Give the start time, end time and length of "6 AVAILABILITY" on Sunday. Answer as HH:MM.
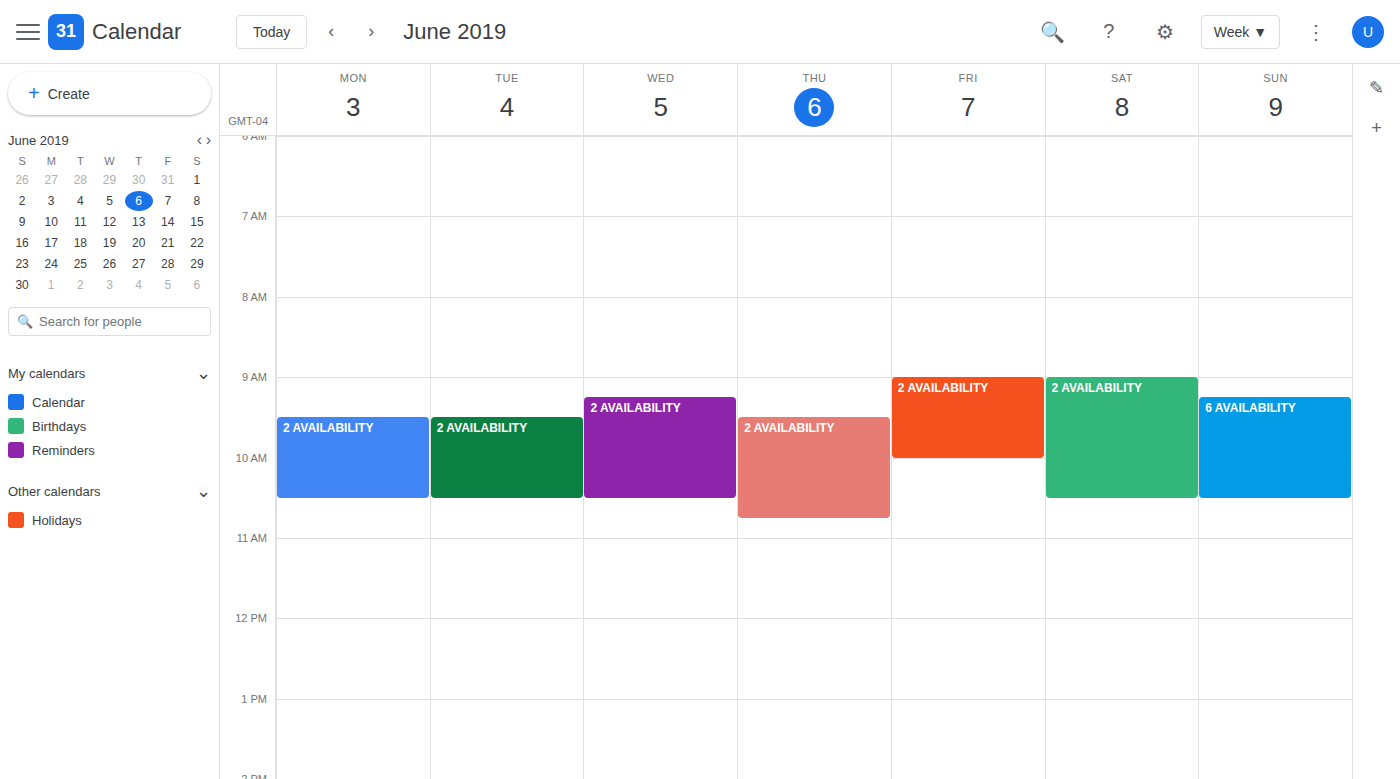
09:15 to 10:30, 1 hour 15 minutes